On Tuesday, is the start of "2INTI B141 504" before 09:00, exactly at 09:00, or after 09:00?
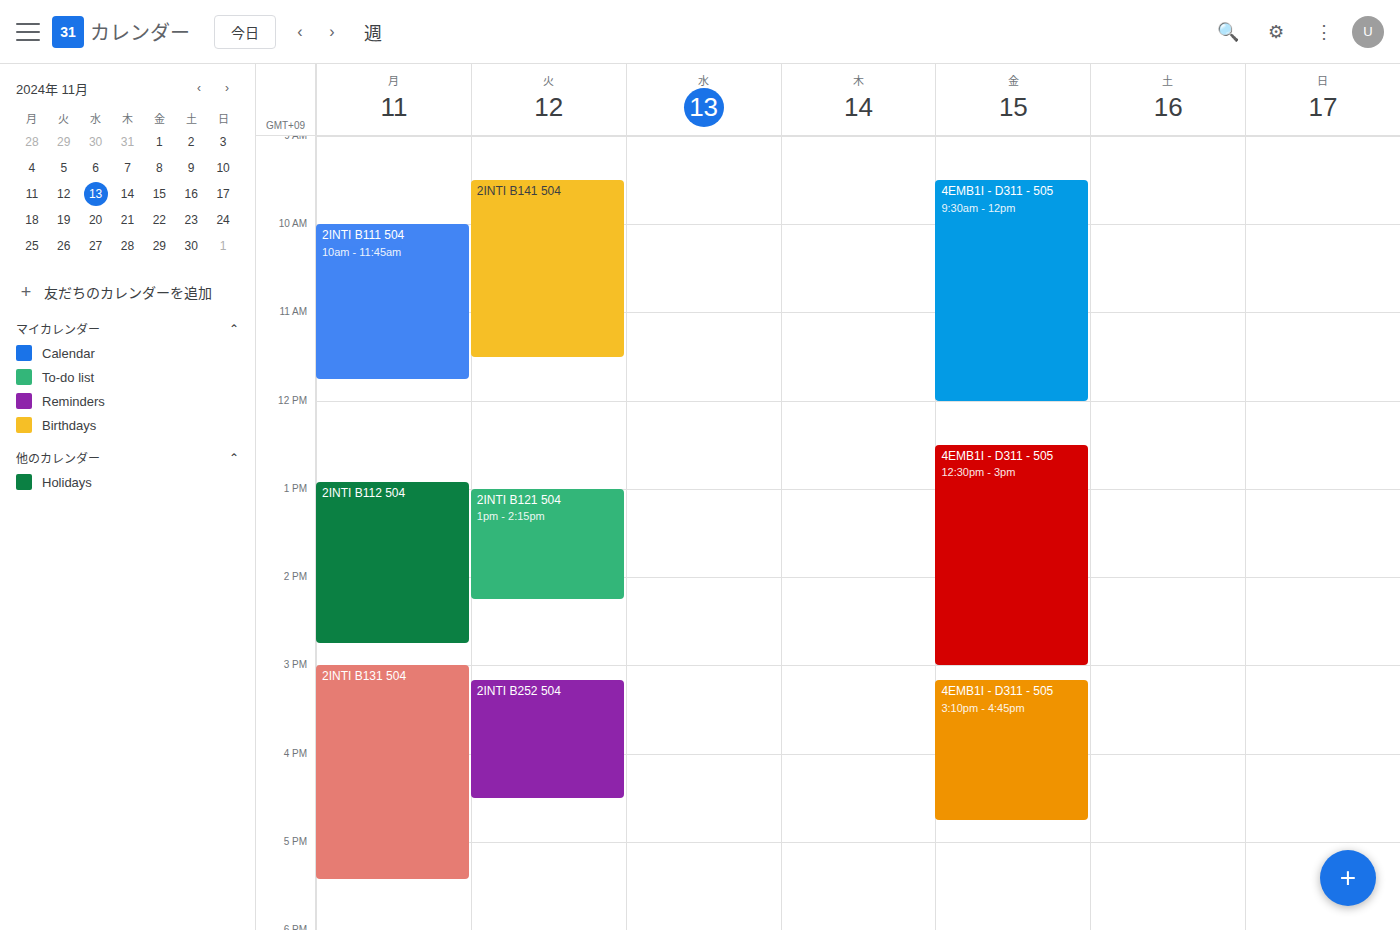
09:30 -- after 09:00, 30 minutes below the 09:00 line.